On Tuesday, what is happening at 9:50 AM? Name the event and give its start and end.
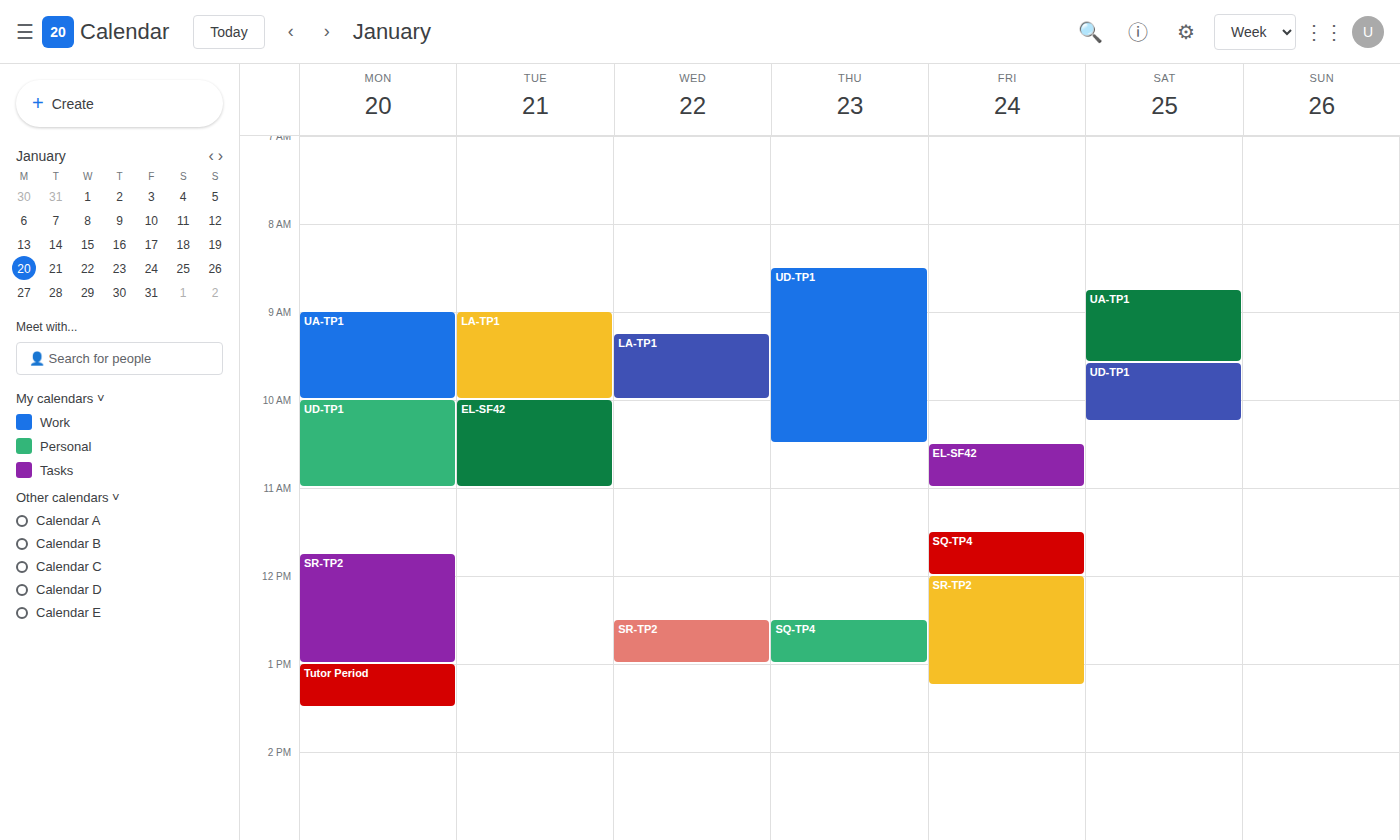
"LA-TP1", 9:00 AM to 10:00 AM